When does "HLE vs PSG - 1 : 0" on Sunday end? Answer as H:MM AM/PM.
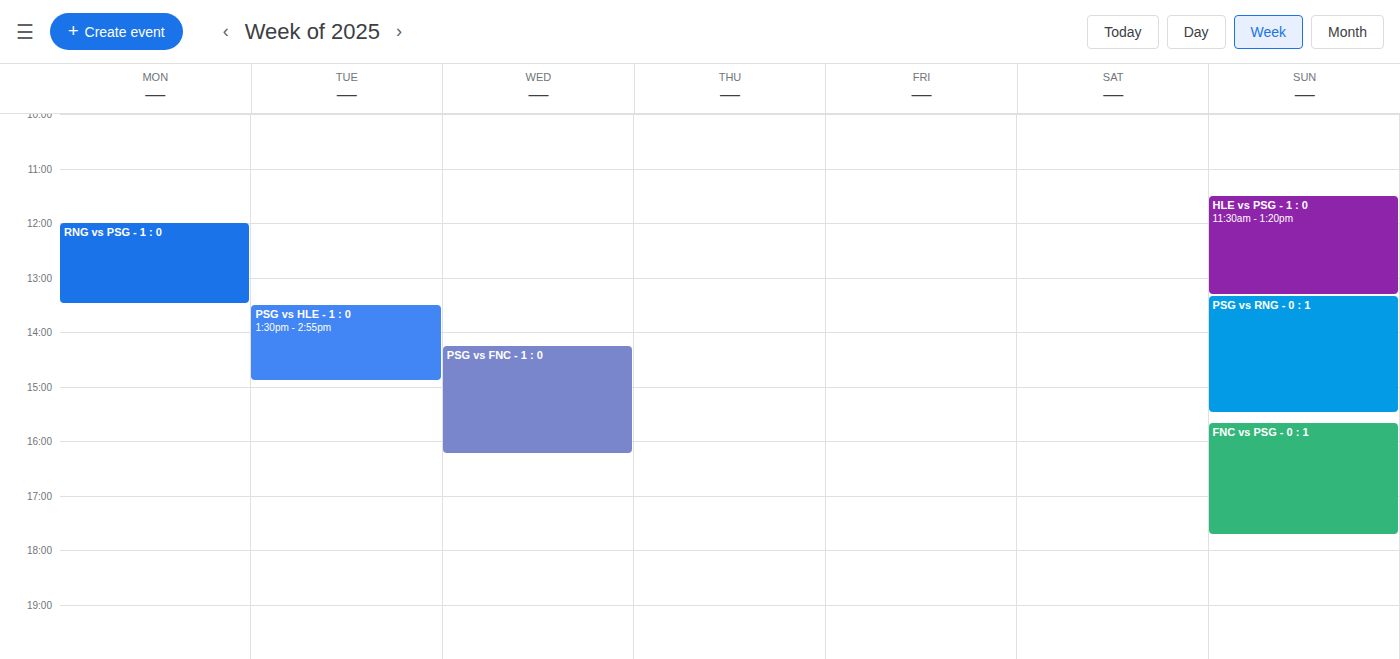
1:20 PM